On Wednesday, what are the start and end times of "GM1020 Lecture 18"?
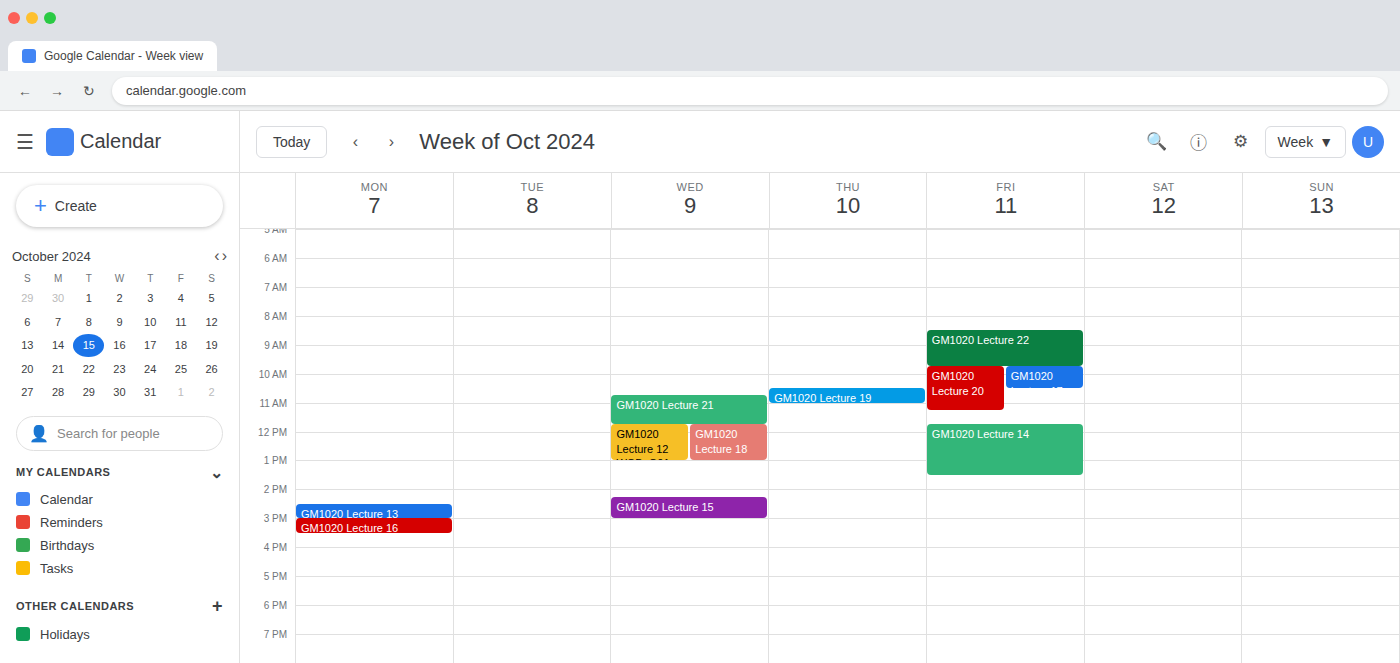
11:45 to 13:00